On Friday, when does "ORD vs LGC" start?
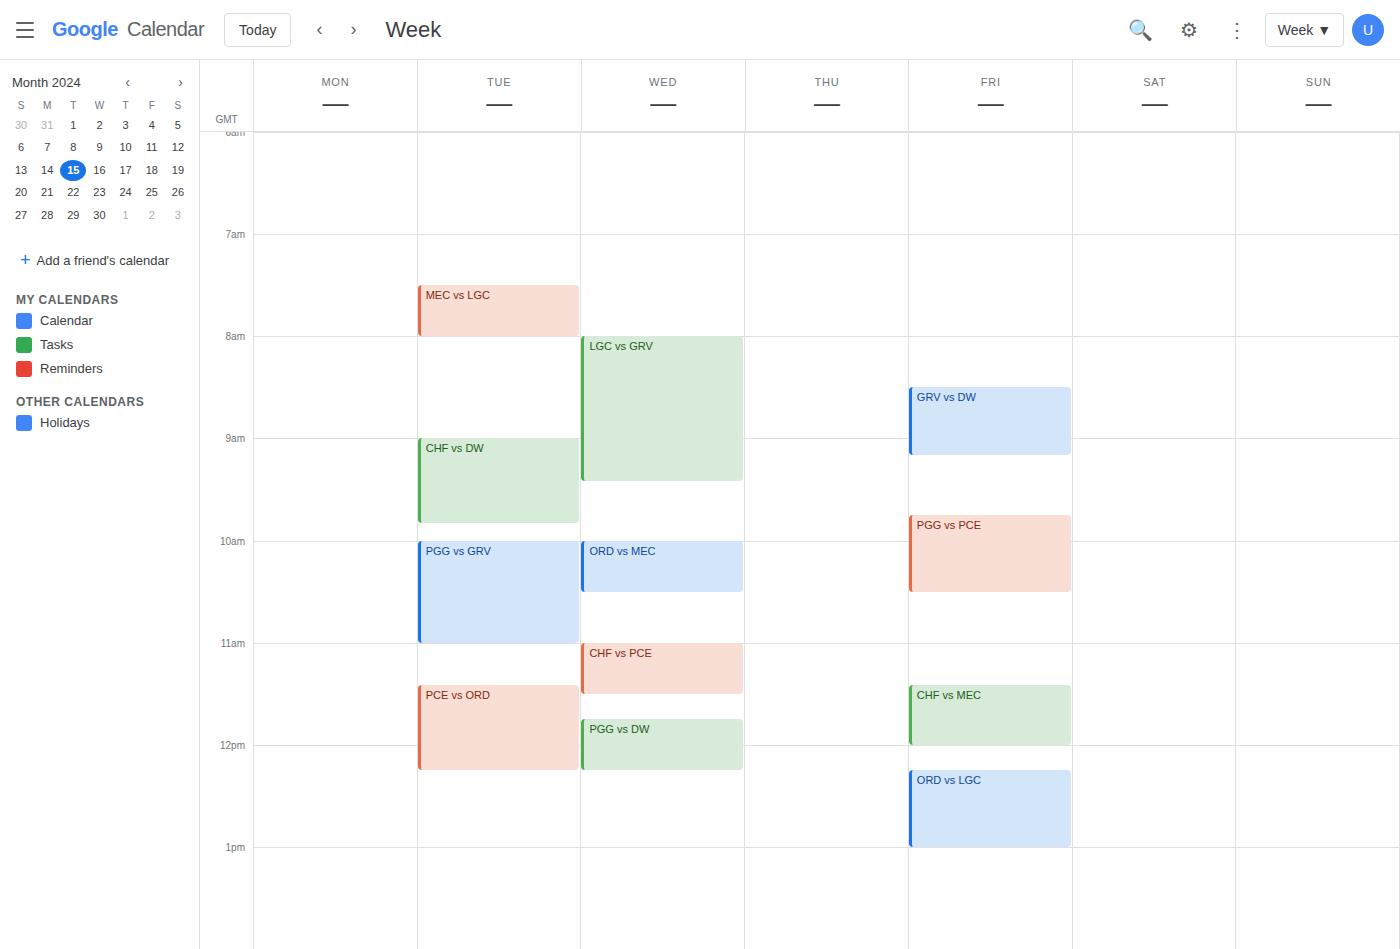
12:15 PM